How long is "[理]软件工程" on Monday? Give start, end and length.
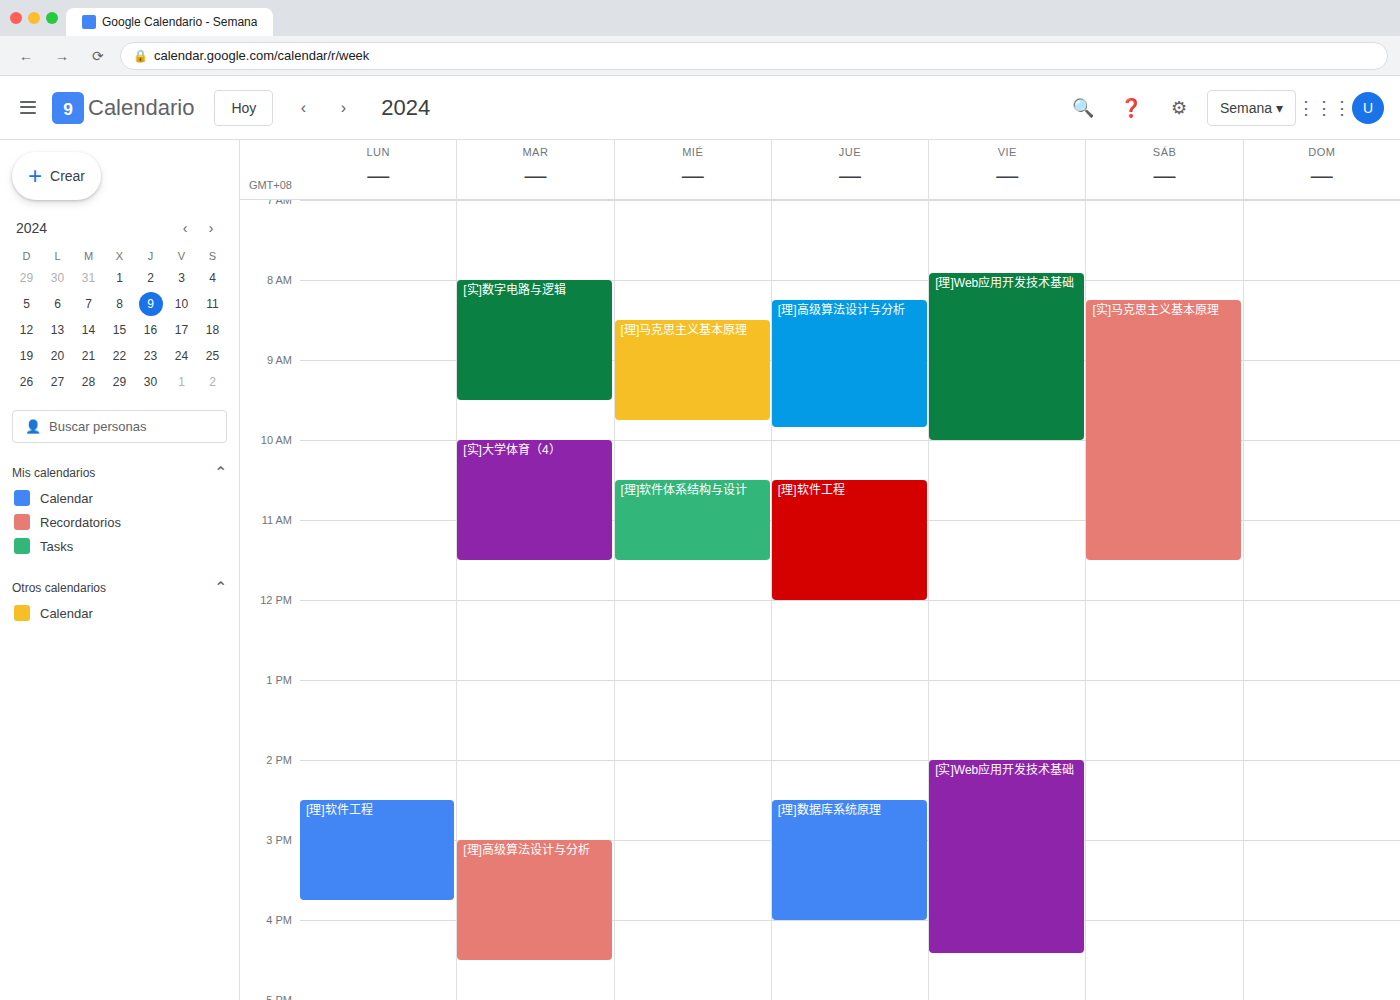
14:30 to 15:45, 1 hour 15 minutes